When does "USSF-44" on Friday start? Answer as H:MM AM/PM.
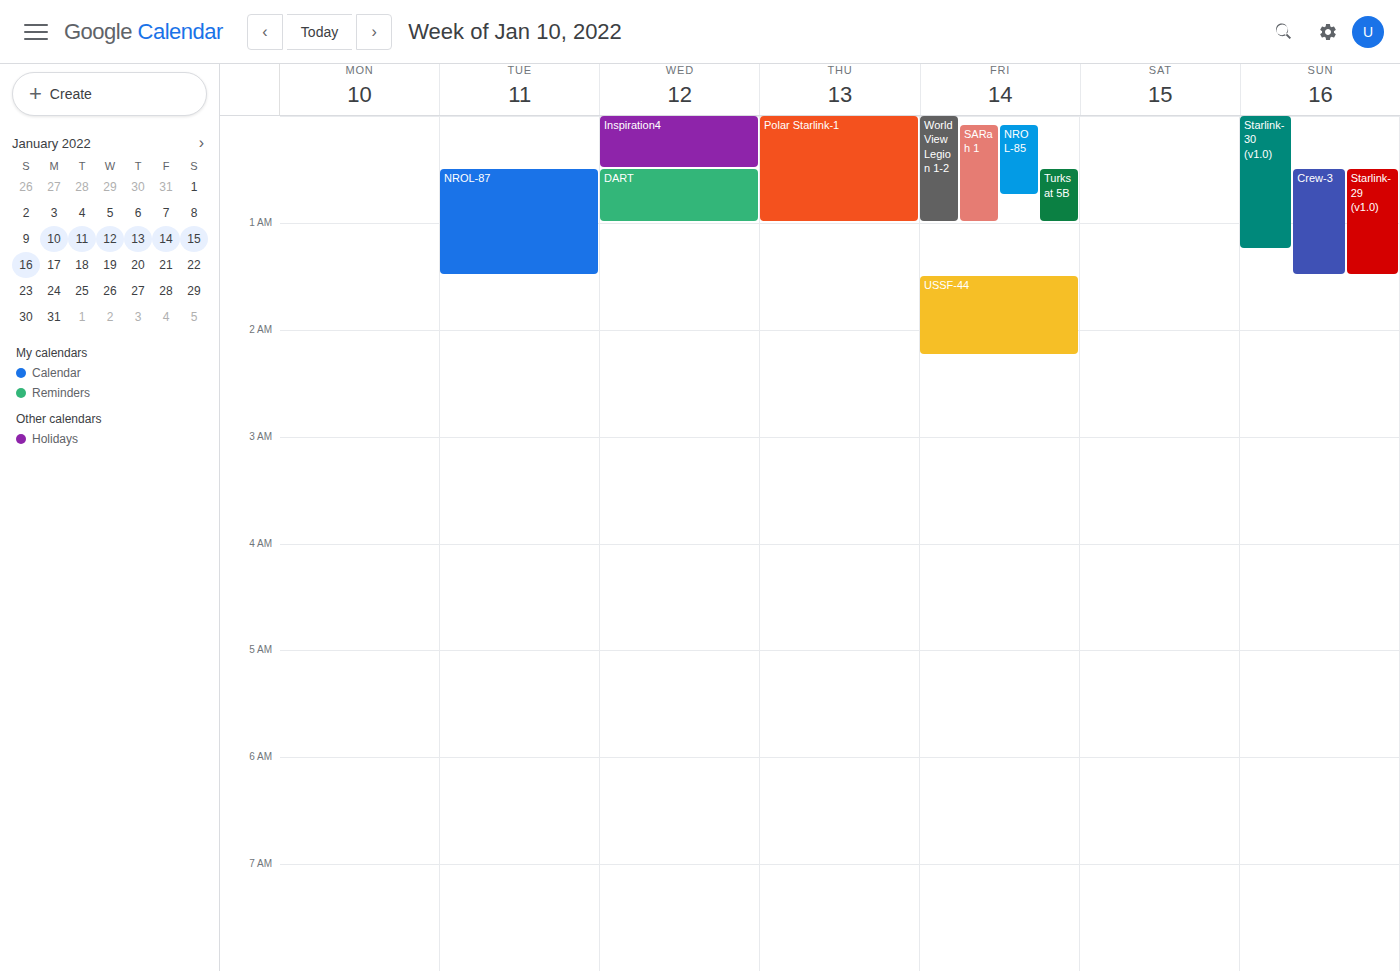
1:30 AM